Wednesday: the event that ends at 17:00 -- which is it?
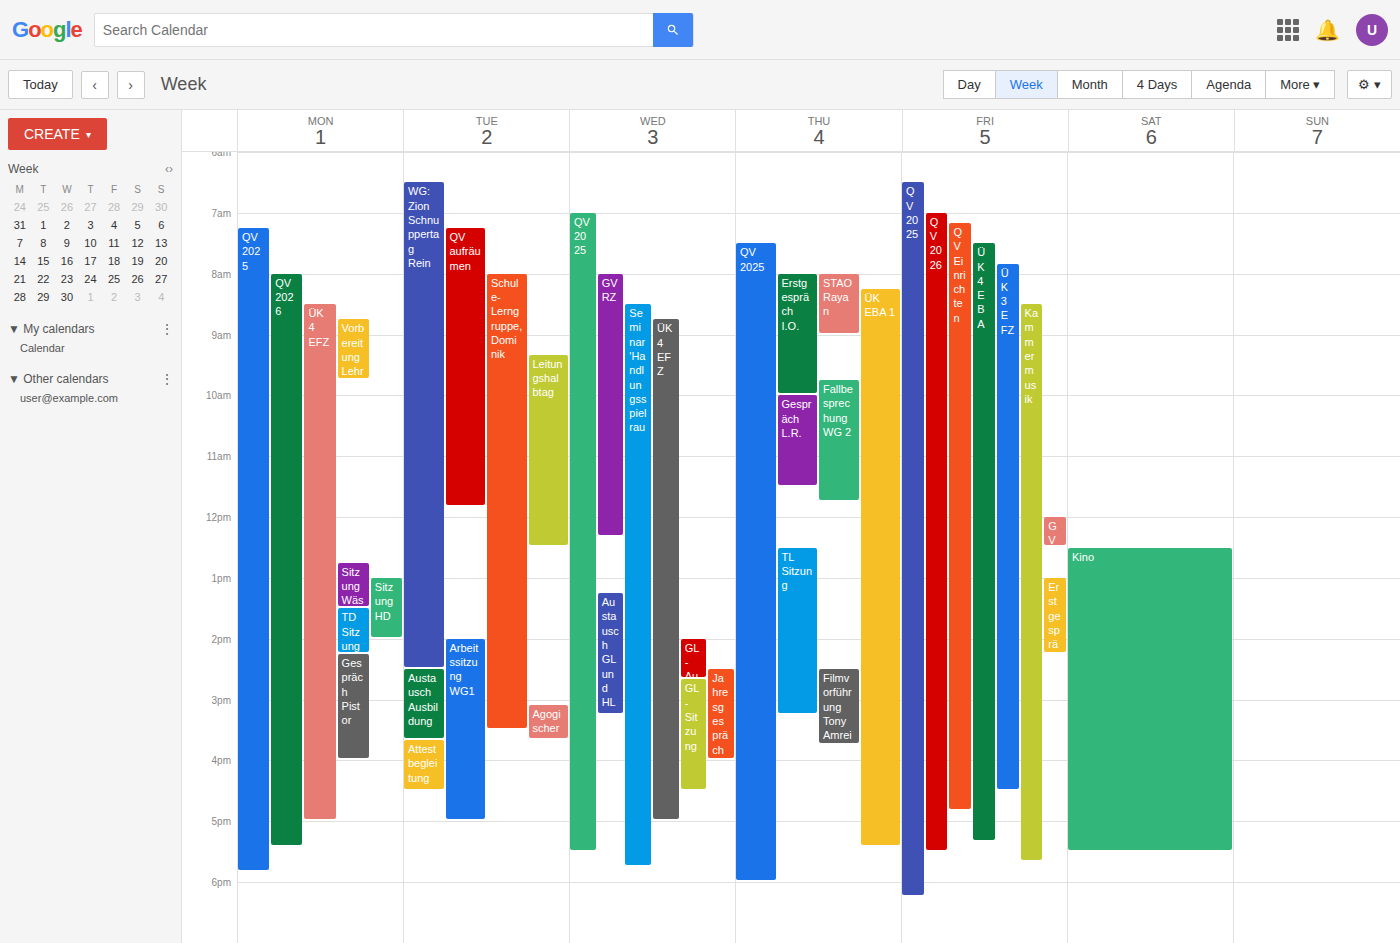
"ÜK 4 EFZ"